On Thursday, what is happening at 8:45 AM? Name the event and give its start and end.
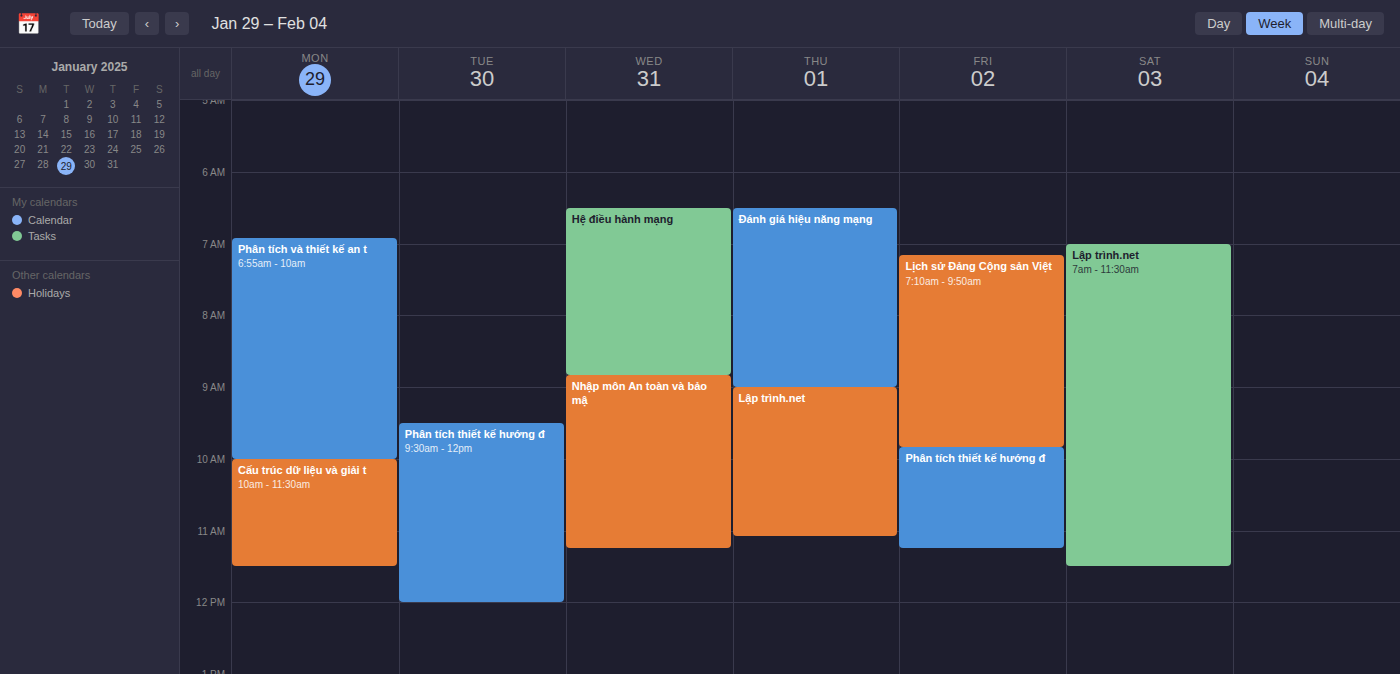
"Đánh giá hiệu năng mạng", 6:30 AM to 9:00 AM